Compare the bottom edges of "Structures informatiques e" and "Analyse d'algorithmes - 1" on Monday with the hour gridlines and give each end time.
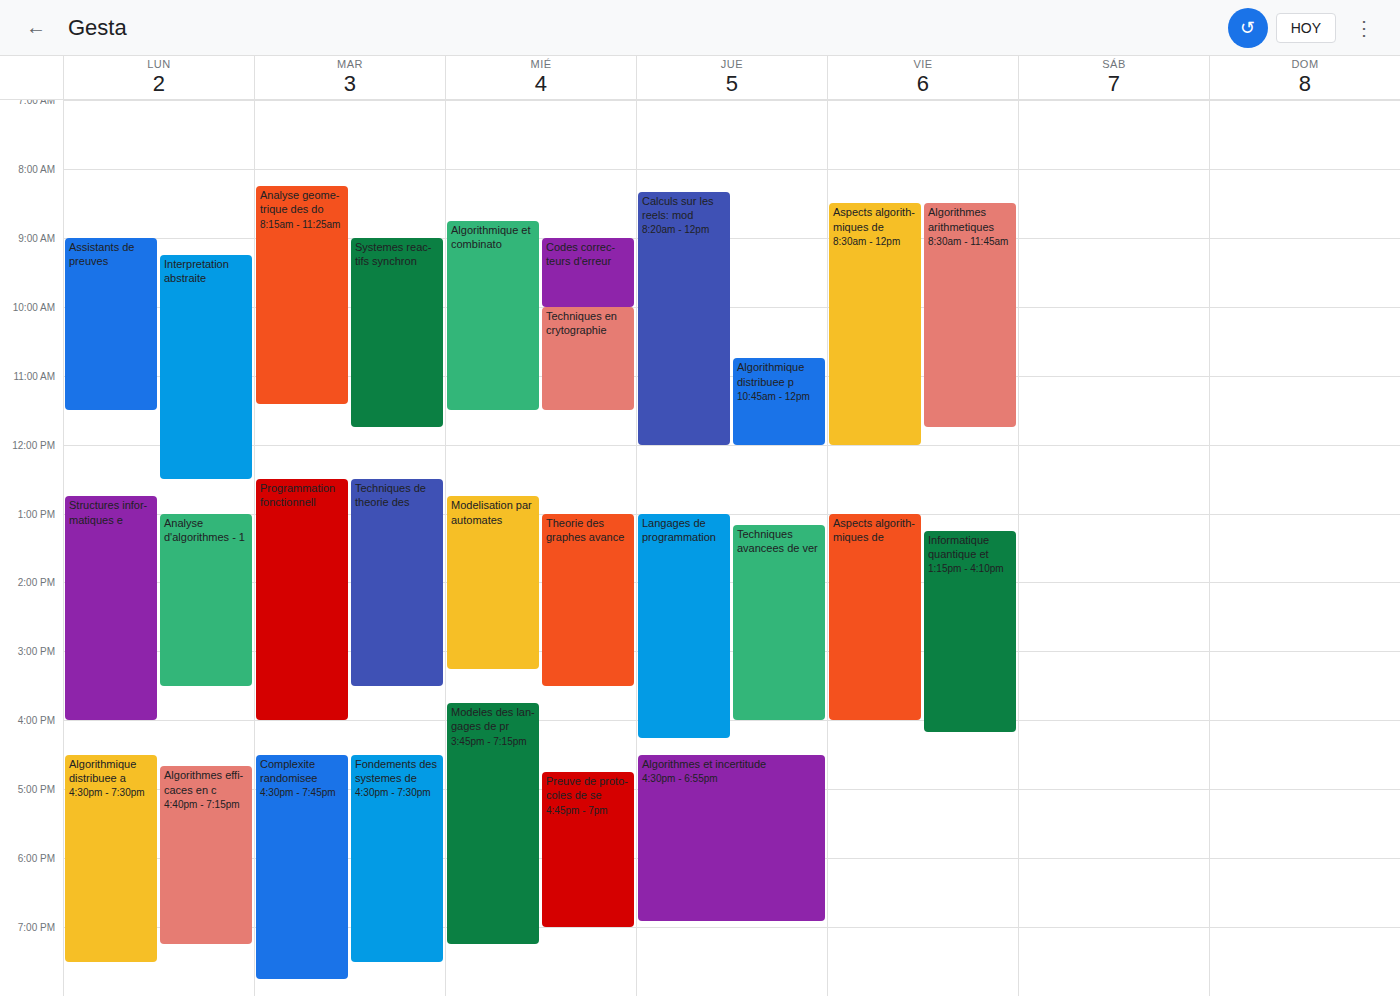
"Structures informatiques e": 16:00, exactly on the 16:00 line. "Analyse d'algorithmes - 1": 15:30, halfway between the 15:00 and 16:00 lines.